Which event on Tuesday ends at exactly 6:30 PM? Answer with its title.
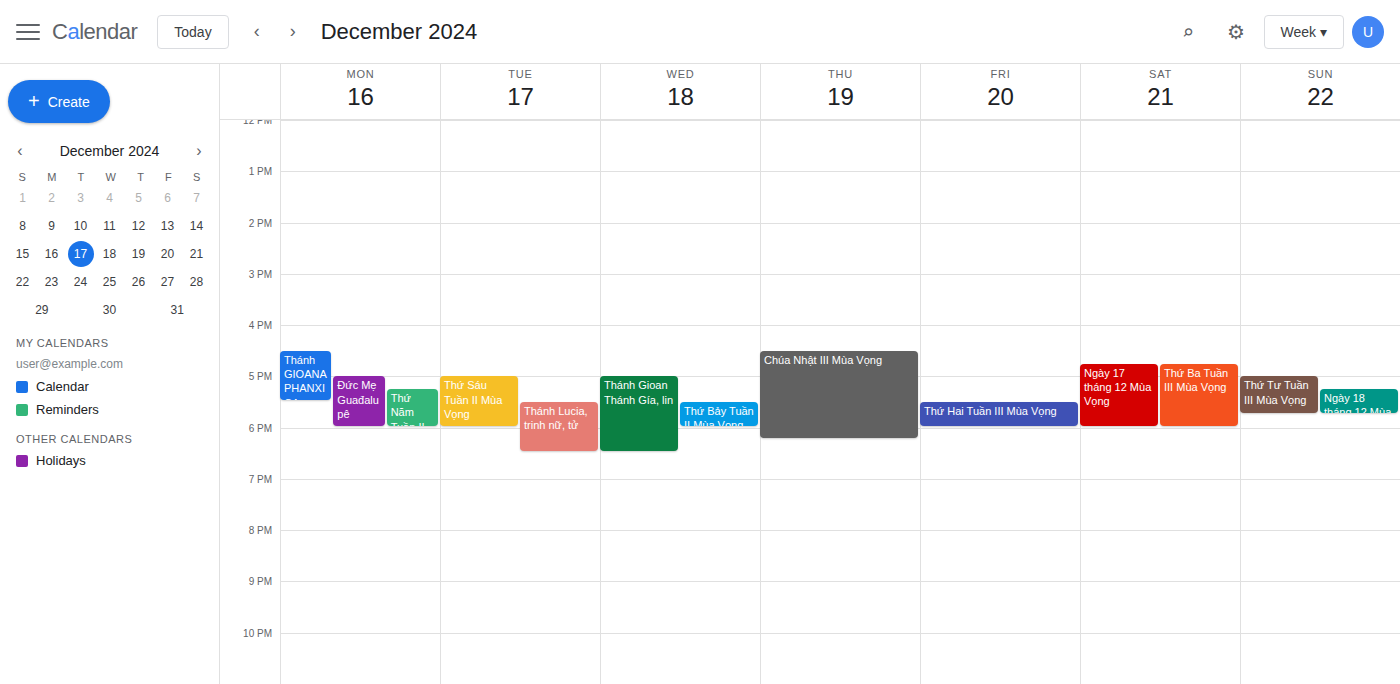
"Thánh Lucia, trinh nữ, tử"